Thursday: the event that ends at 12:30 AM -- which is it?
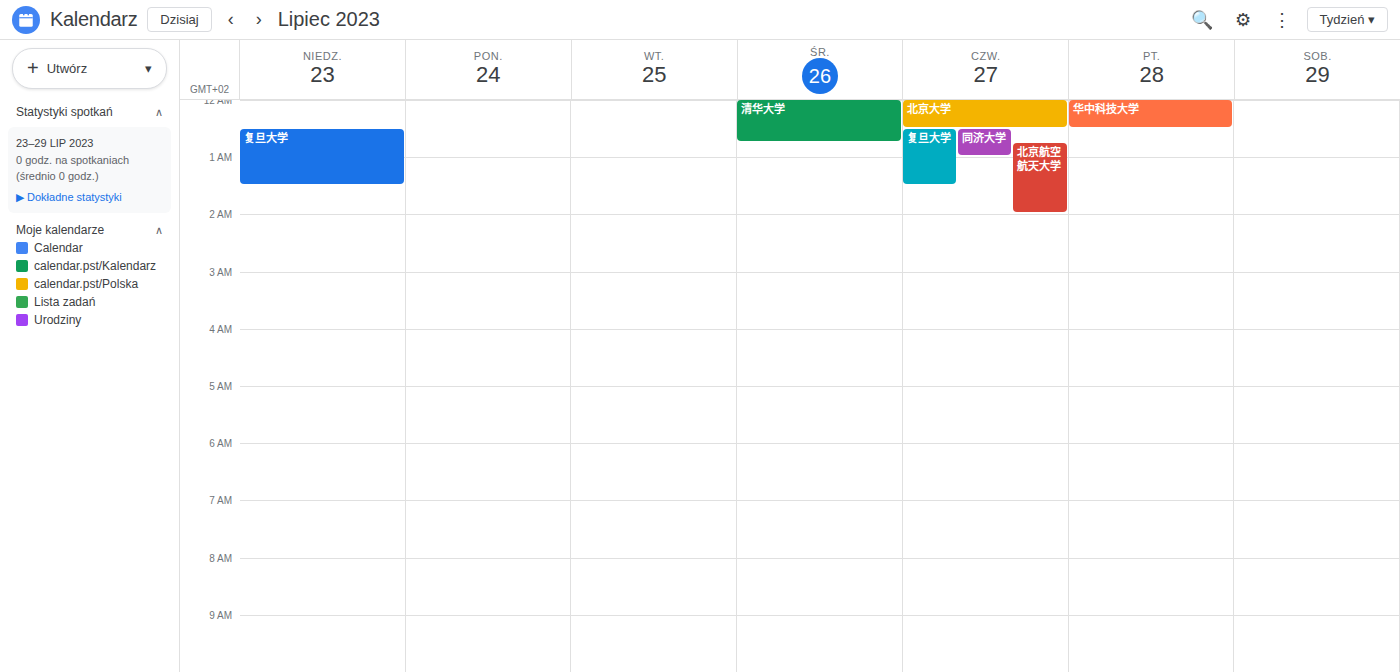
"北京大学"